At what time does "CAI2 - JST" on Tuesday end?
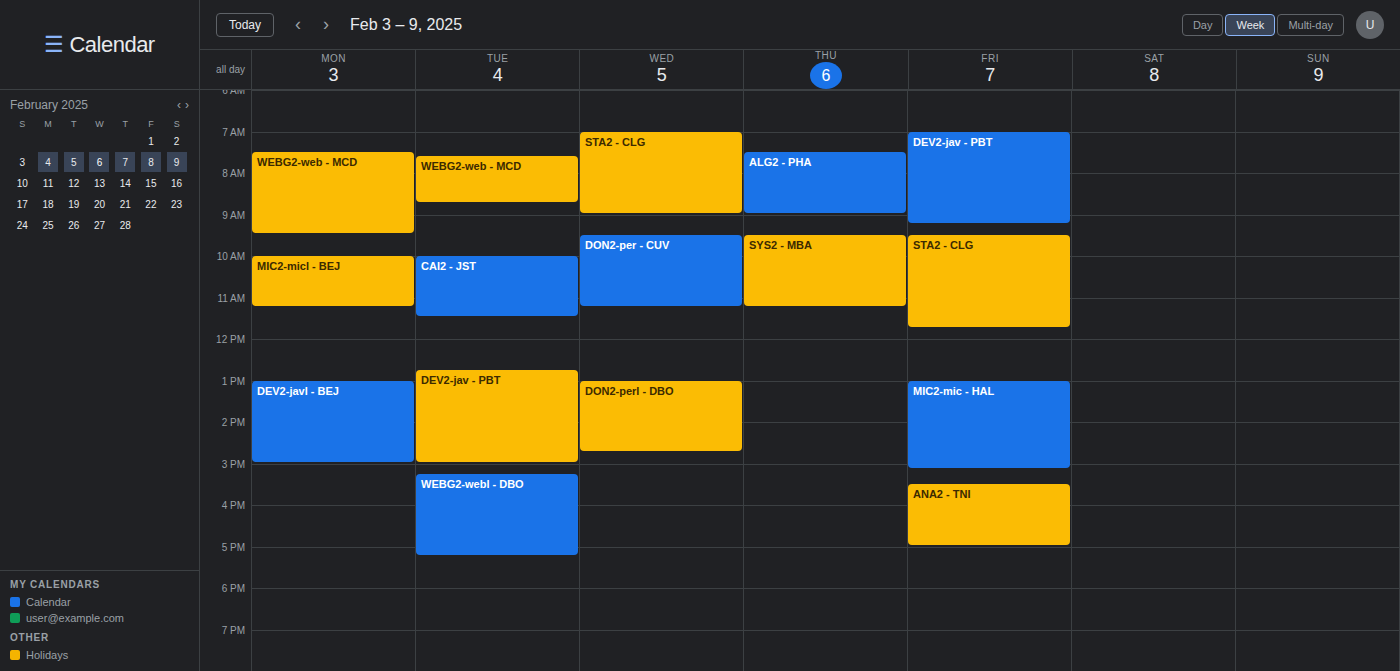
11:30 AM